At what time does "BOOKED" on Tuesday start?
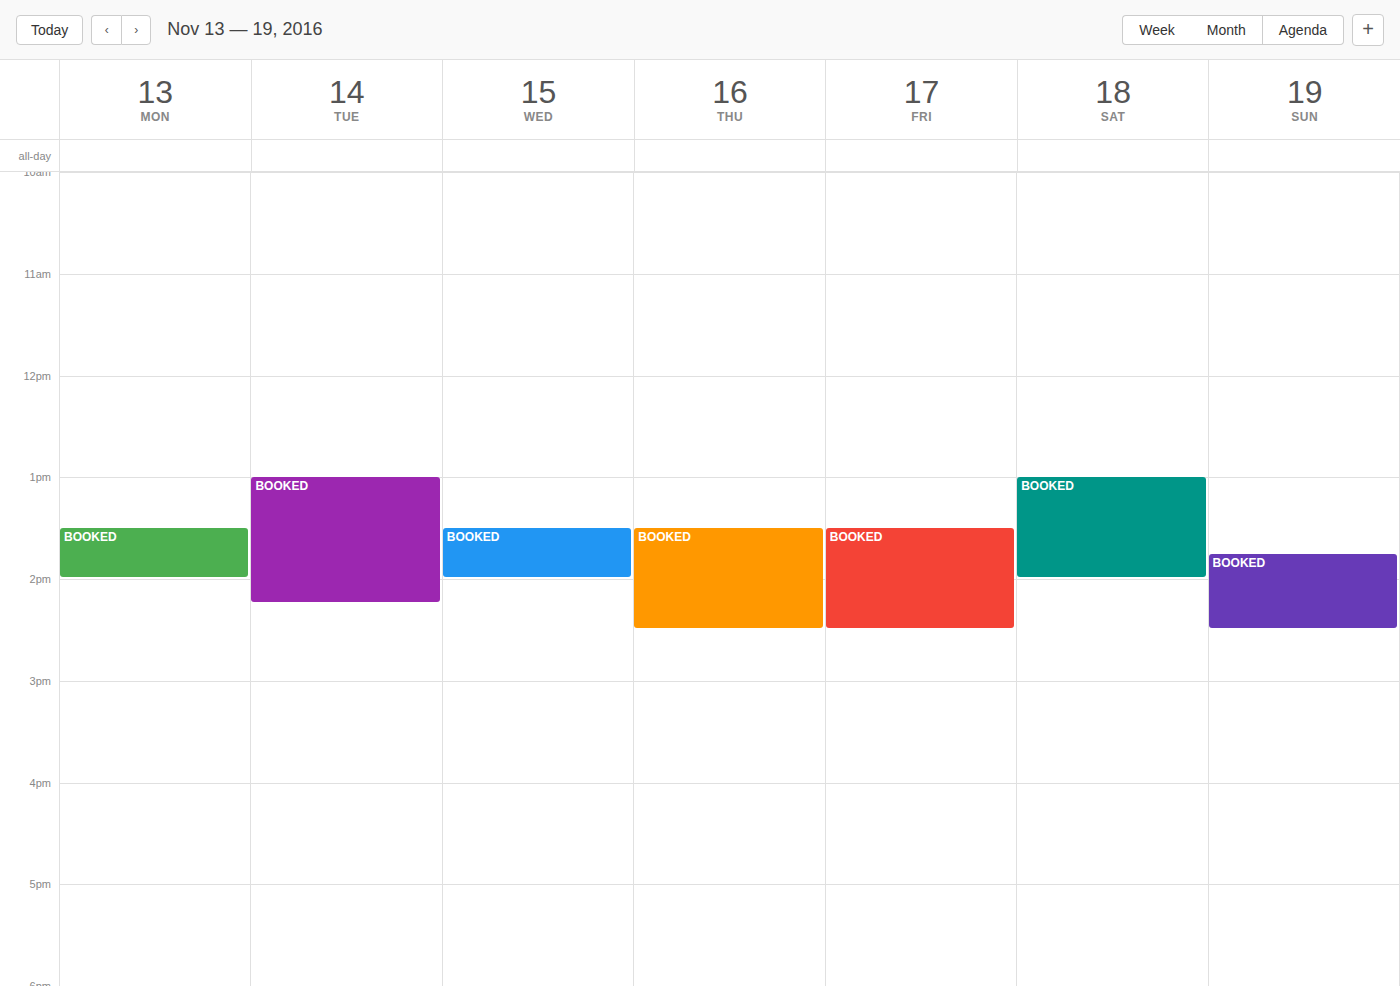
1:00 PM